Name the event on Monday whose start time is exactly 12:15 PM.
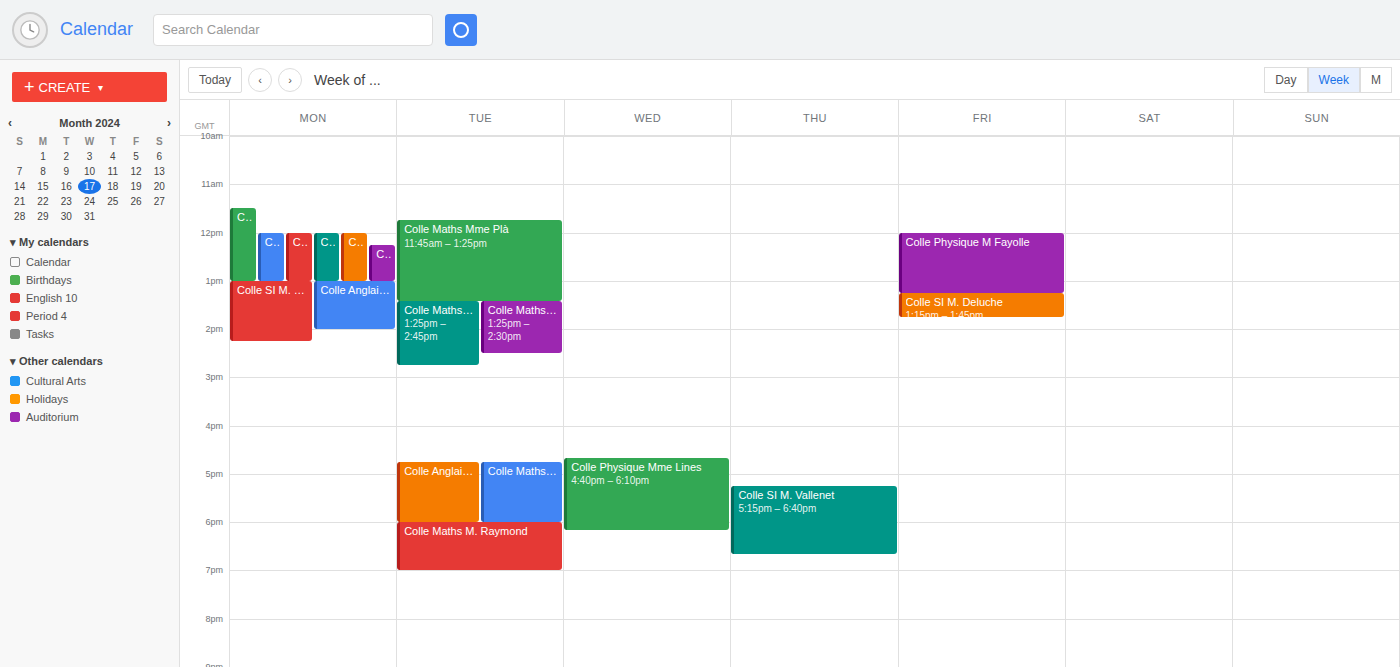
"Colle SI M. Lisle"